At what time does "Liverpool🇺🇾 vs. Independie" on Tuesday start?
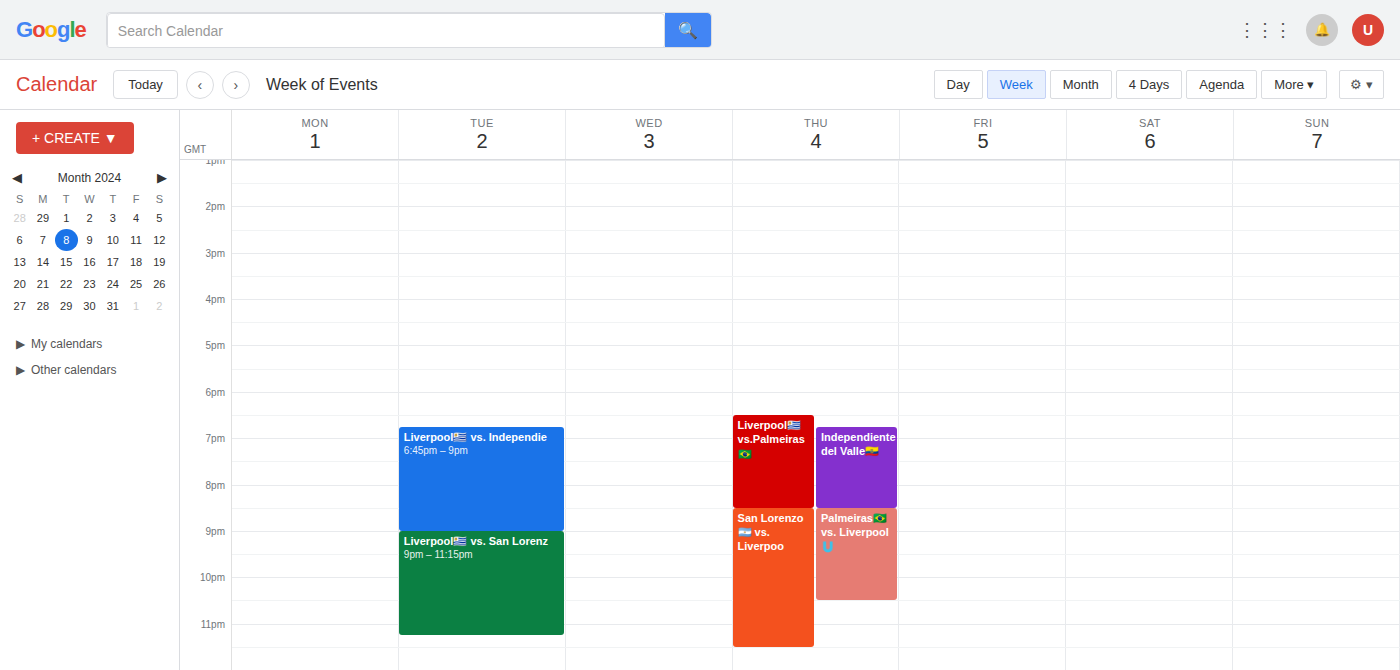
6:45 PM